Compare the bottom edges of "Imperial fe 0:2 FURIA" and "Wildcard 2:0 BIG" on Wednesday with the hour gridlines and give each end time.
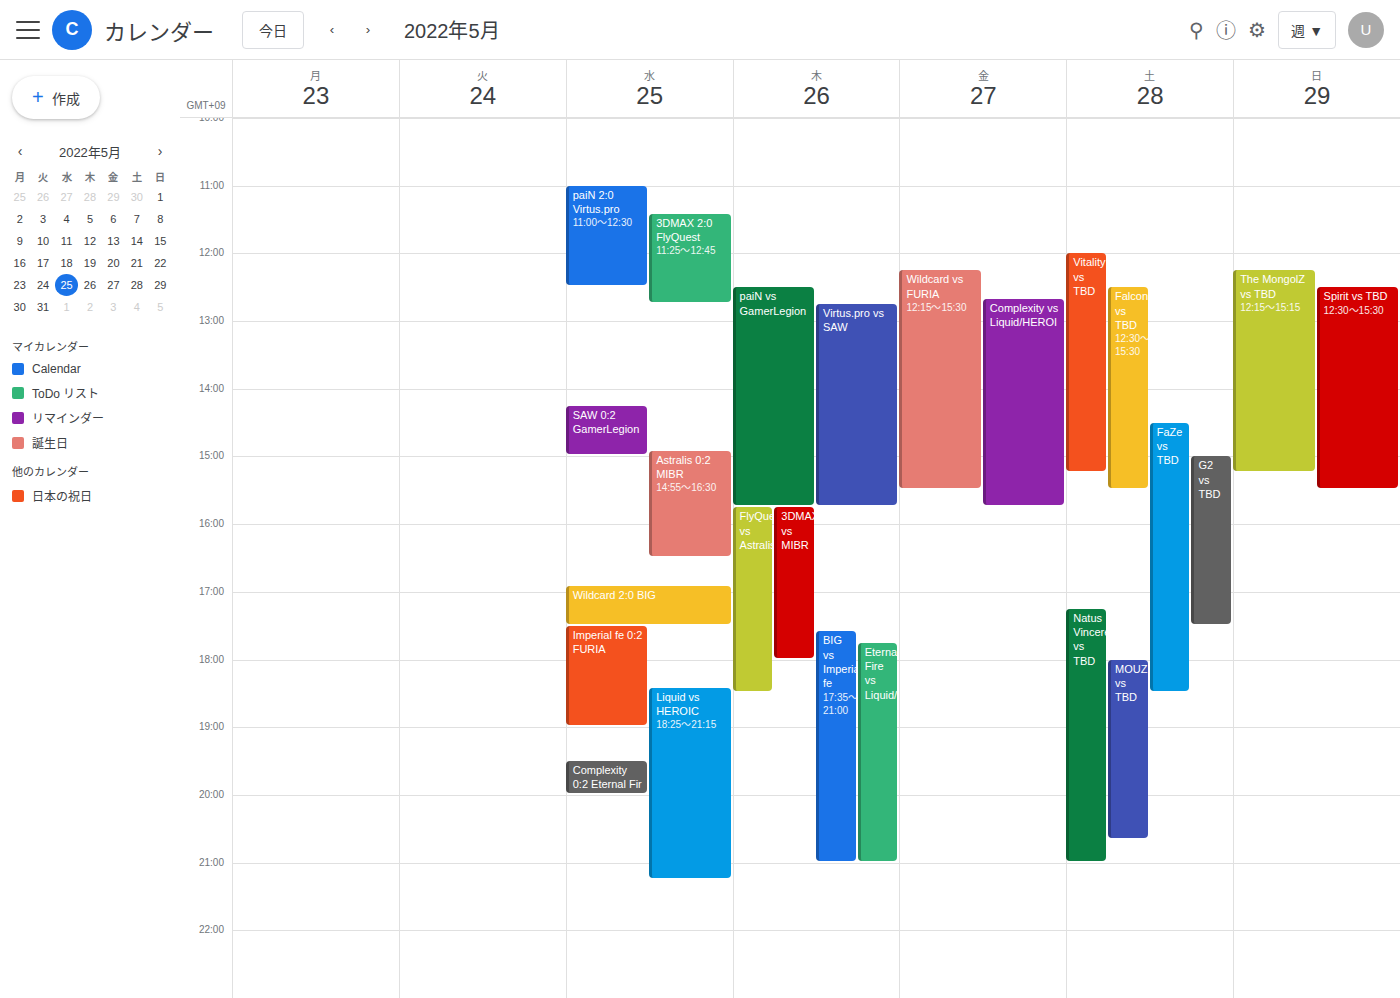
"Imperial fe 0:2 FURIA": 7:00 PM, exactly on the 7 PM line. "Wildcard 2:0 BIG": 5:30 PM, halfway between the 5 PM and 6 PM lines.